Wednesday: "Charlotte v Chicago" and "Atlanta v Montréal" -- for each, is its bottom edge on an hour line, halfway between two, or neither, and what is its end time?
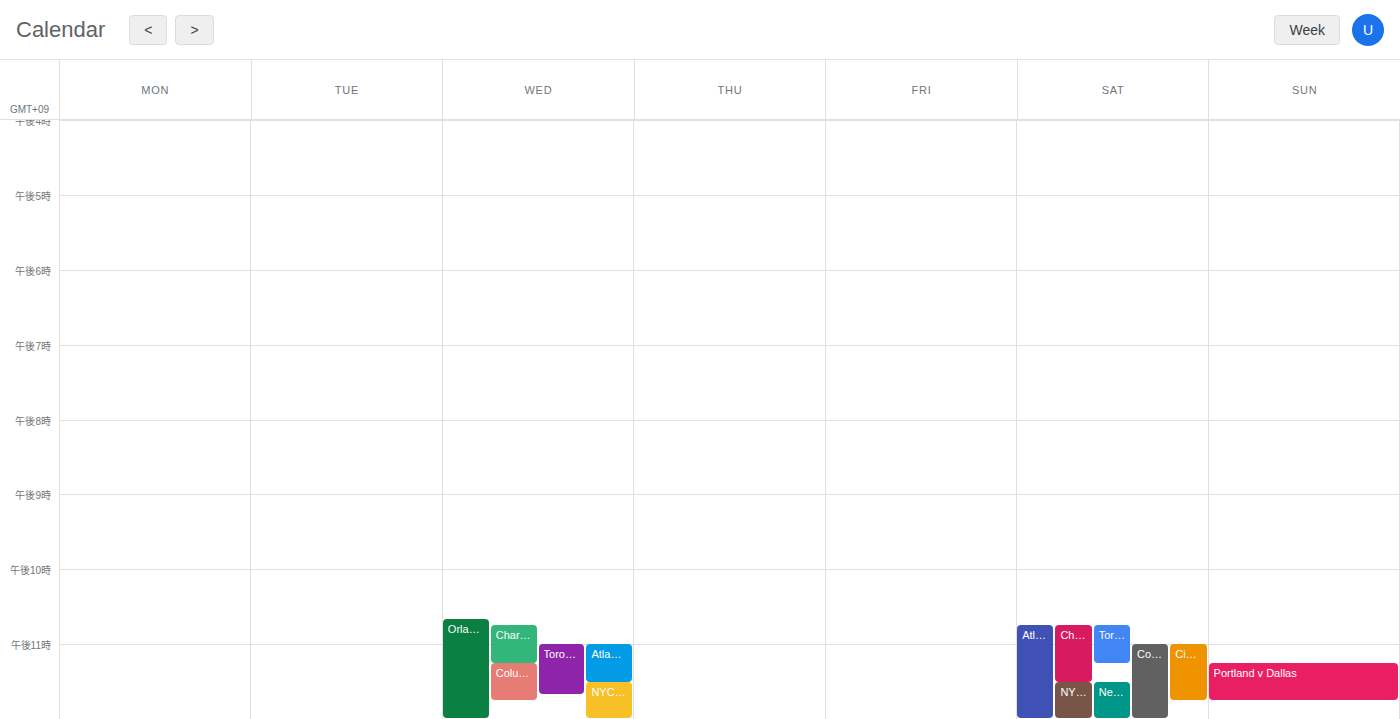
"Charlotte v Chicago": 11:15 PM, neither: a quarter of the way from the 11 PM line to the 12 AM line. "Atlanta v Montréal": 11:30 PM, halfway between the 11 PM and 12 AM lines.